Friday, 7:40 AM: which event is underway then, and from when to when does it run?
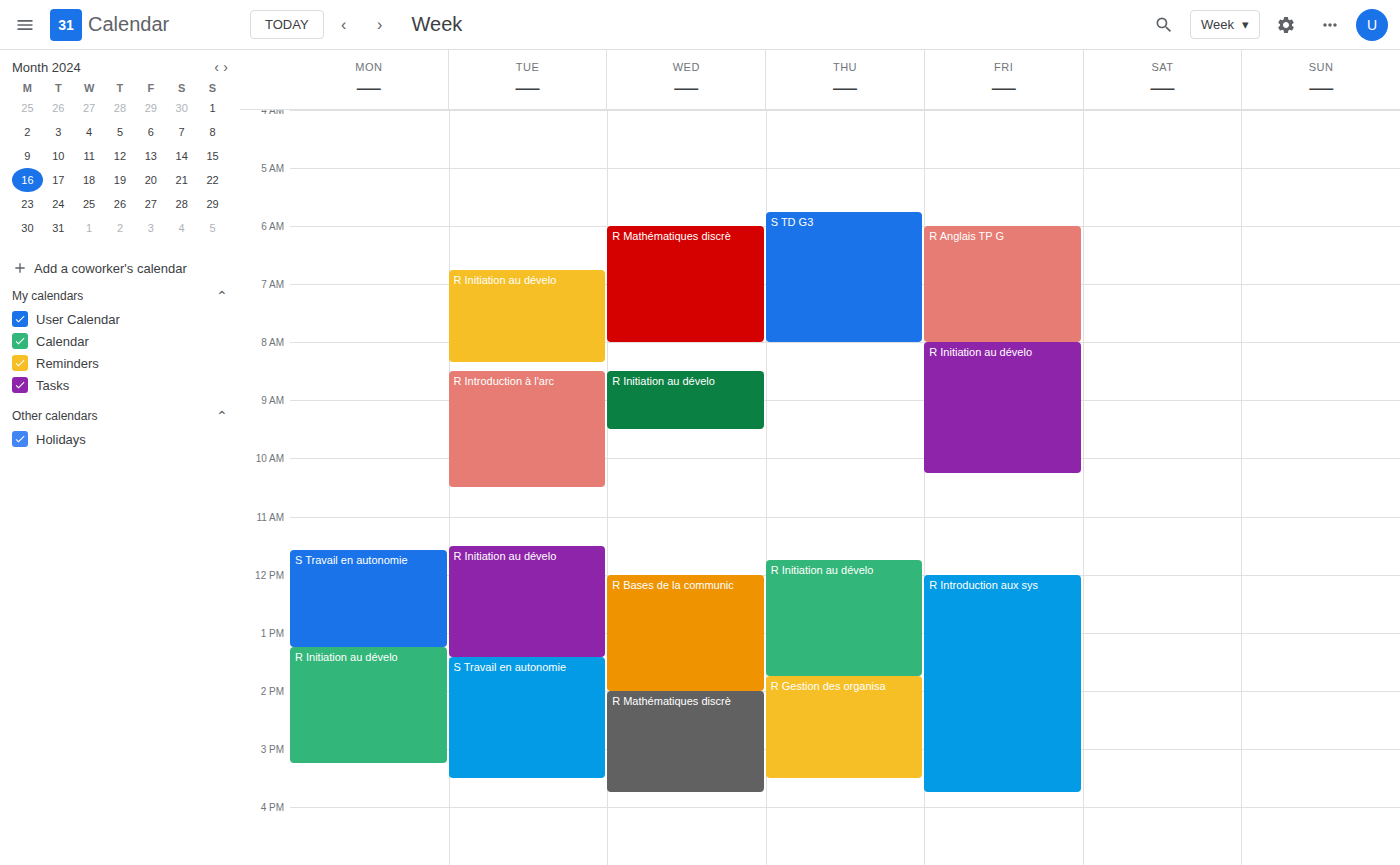
"R Anglais TP G", 6:00 AM to 8:00 AM